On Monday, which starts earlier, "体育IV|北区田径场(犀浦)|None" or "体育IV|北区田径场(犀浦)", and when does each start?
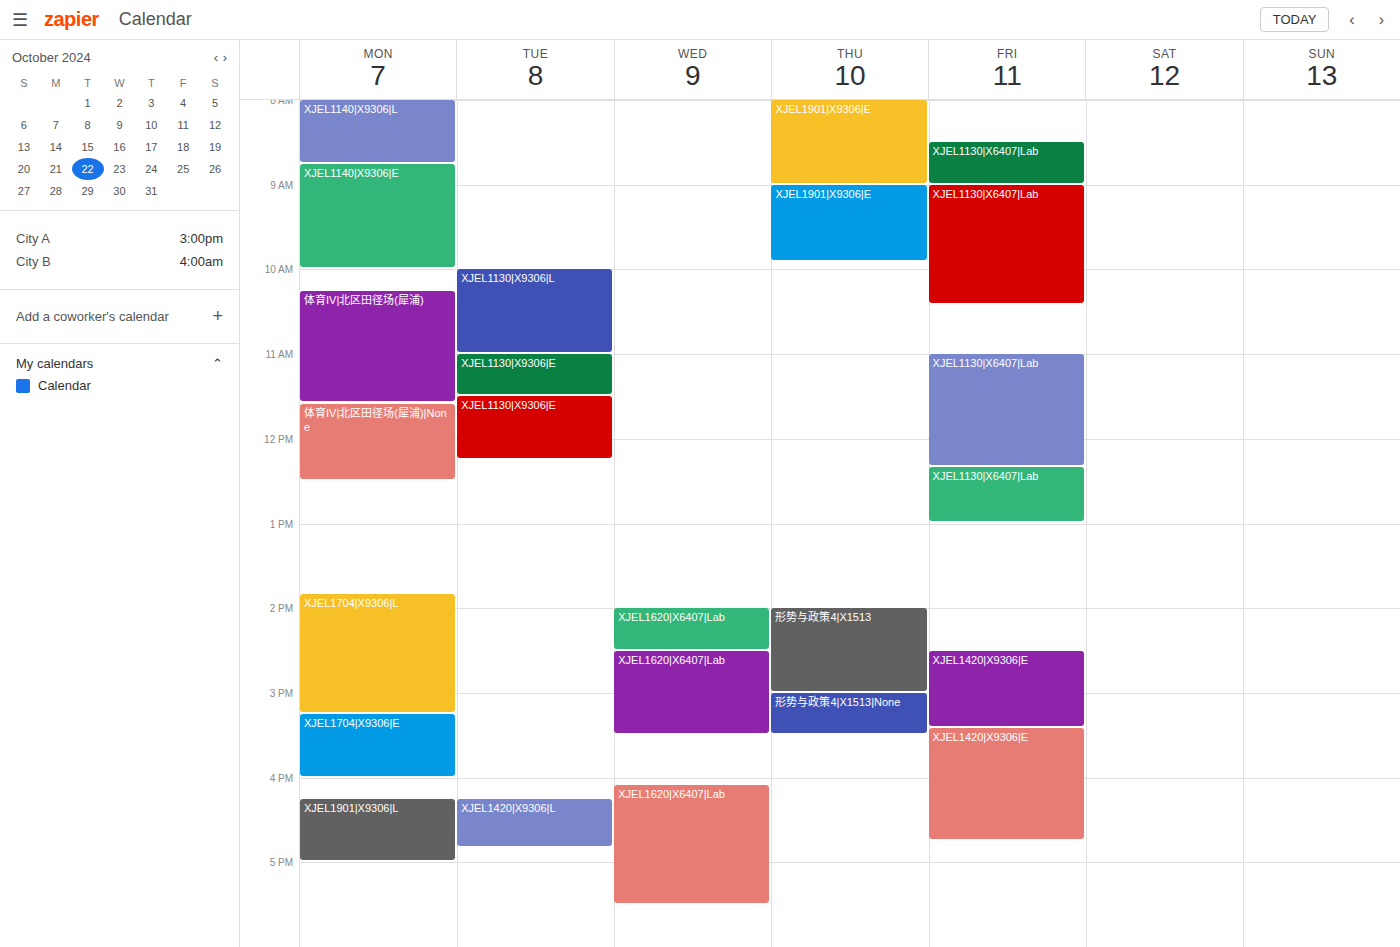
"体育IV|北区田径场(犀浦)" 10:15 AM; "体育IV|北区田径场(犀浦)|None" 11:35 AM.